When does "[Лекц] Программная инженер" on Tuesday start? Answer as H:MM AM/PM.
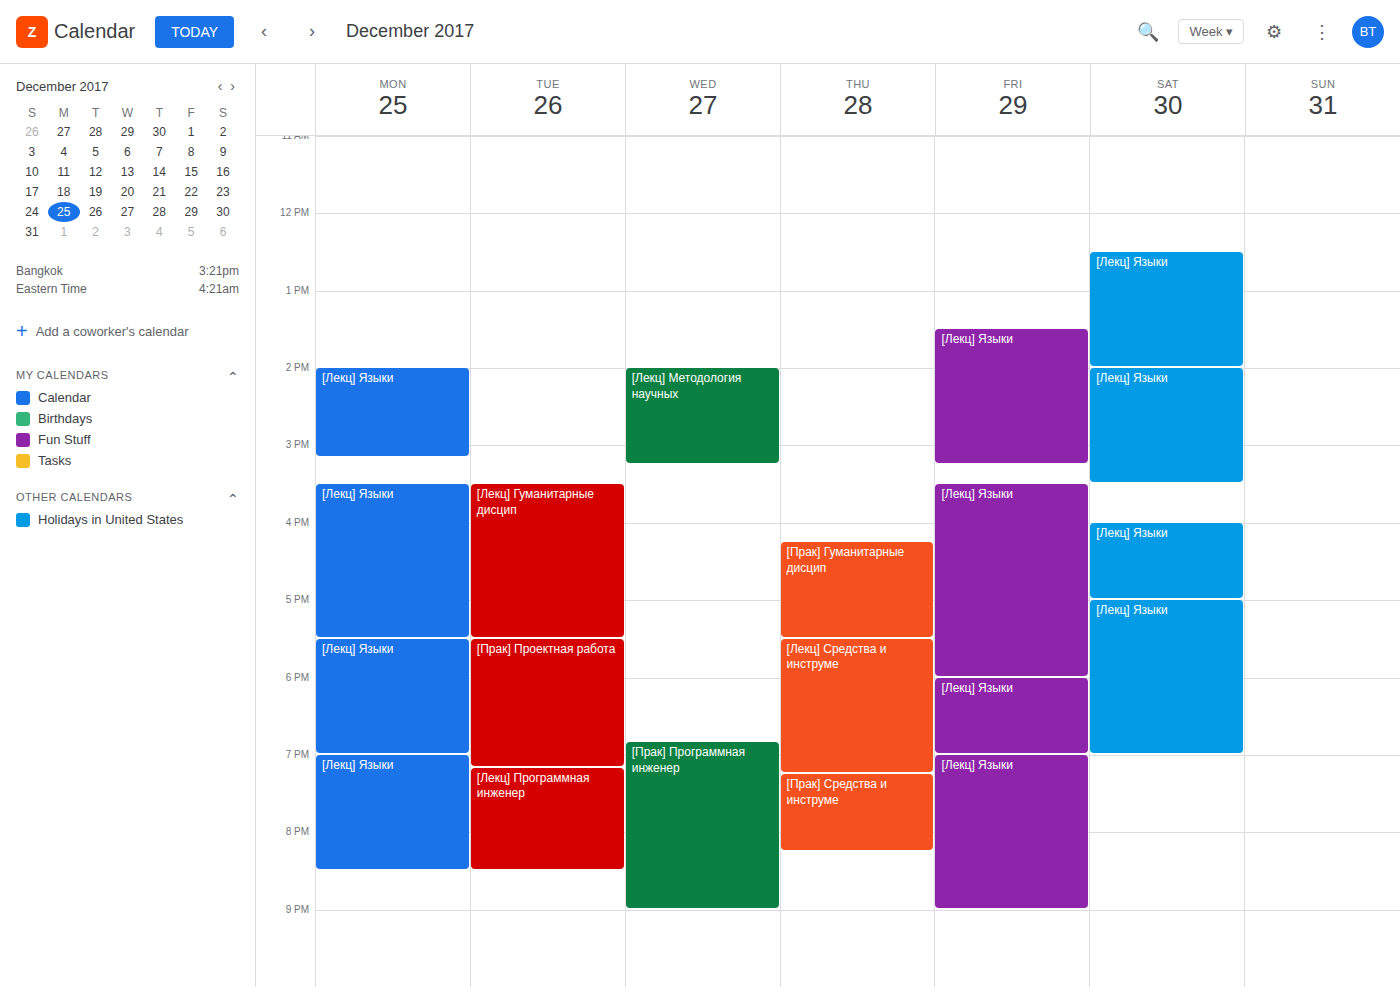
7:10 PM